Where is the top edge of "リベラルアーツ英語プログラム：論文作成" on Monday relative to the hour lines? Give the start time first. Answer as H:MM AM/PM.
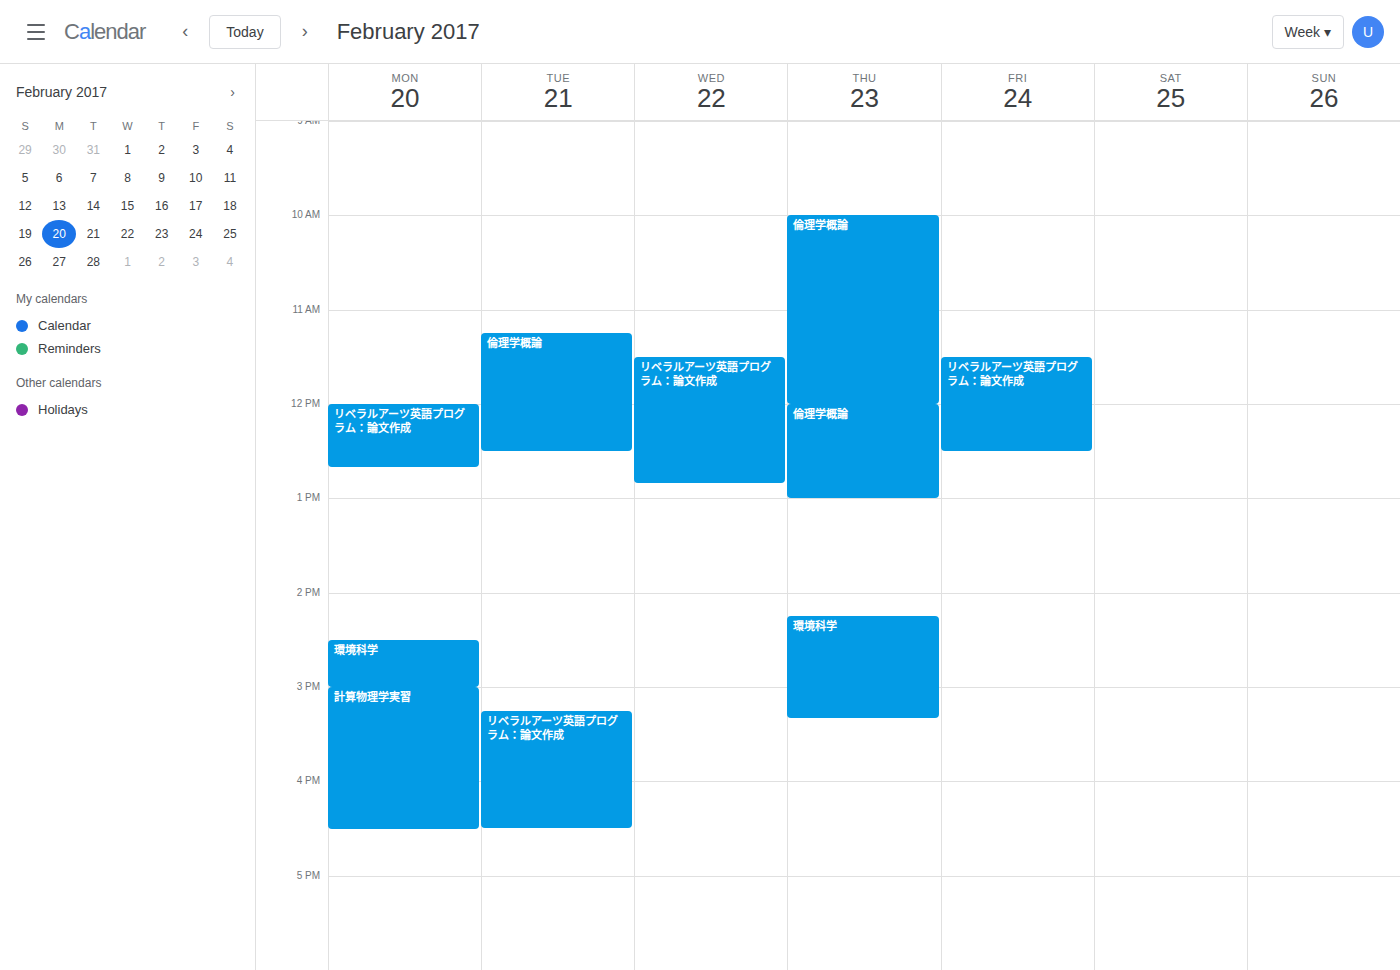
12:00 PM -- exactly on the 12 PM line.